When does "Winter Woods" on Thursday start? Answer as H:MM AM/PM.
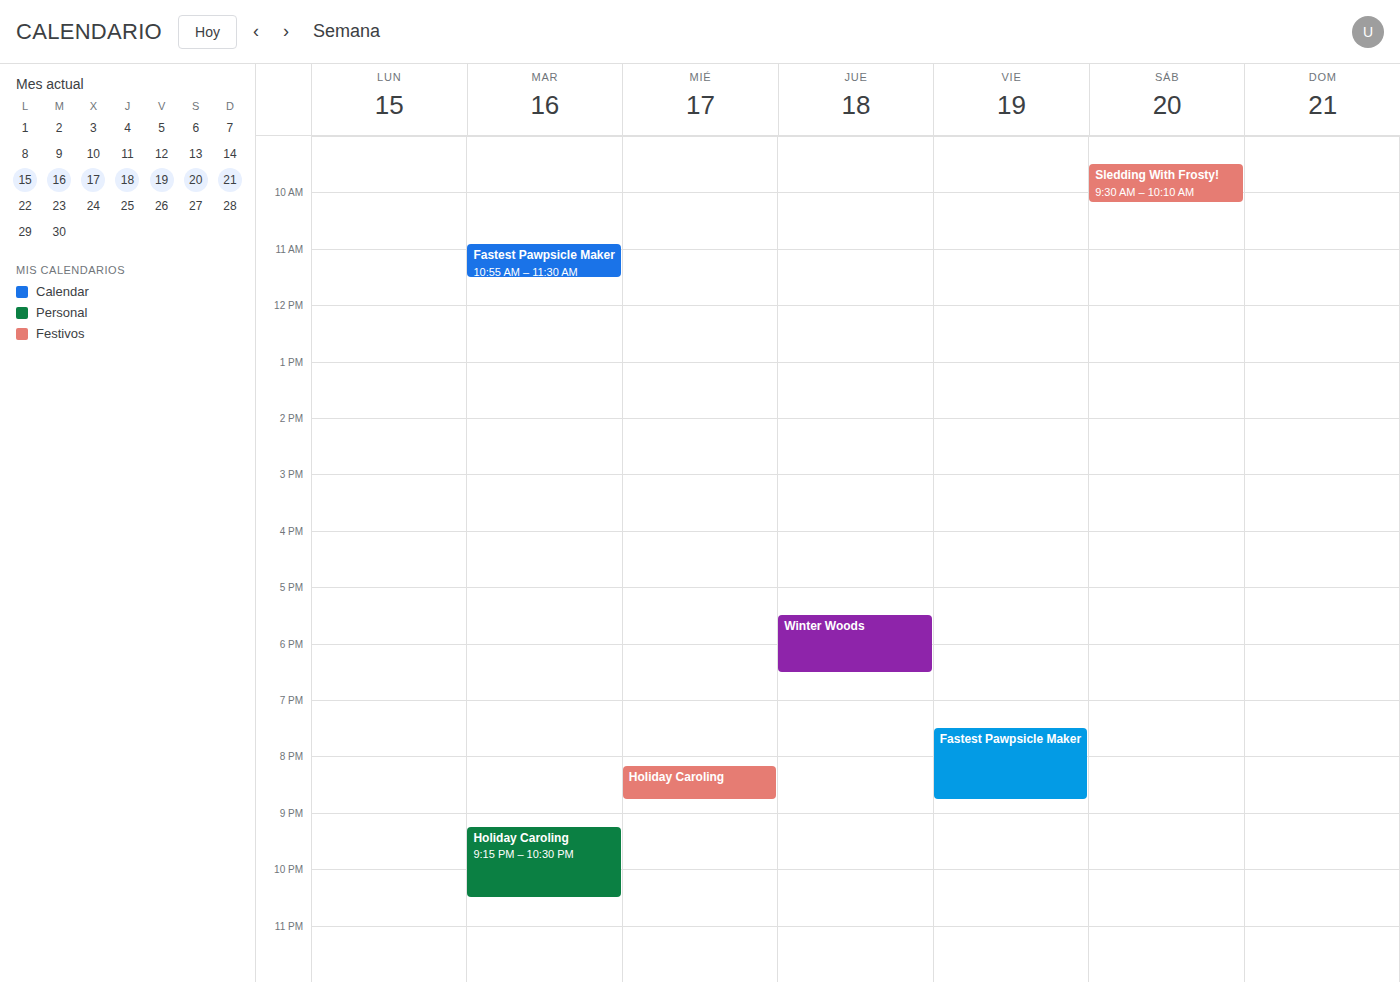
5:30 PM